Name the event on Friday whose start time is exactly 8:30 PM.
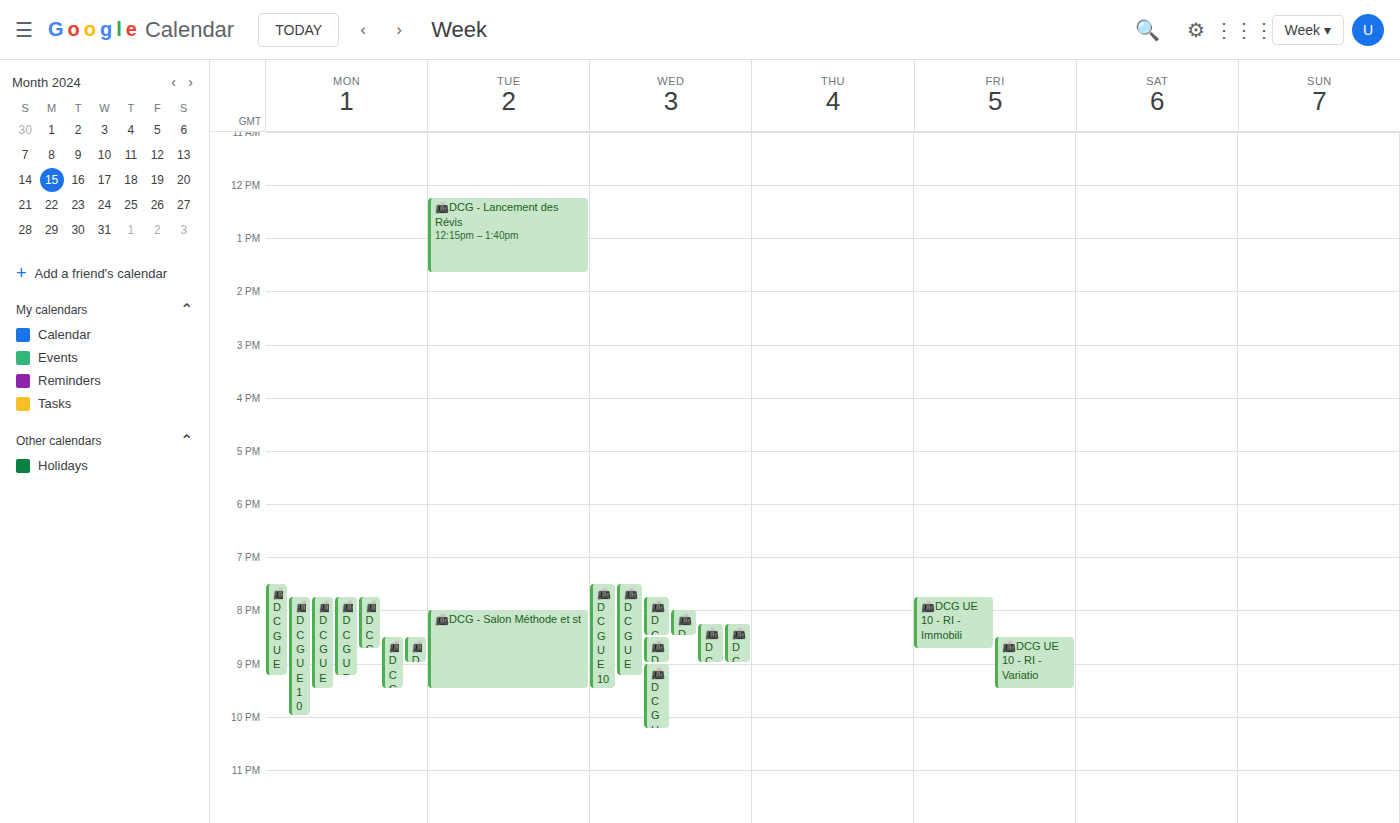
"📠DCG UE 10 - RI - Variatio"